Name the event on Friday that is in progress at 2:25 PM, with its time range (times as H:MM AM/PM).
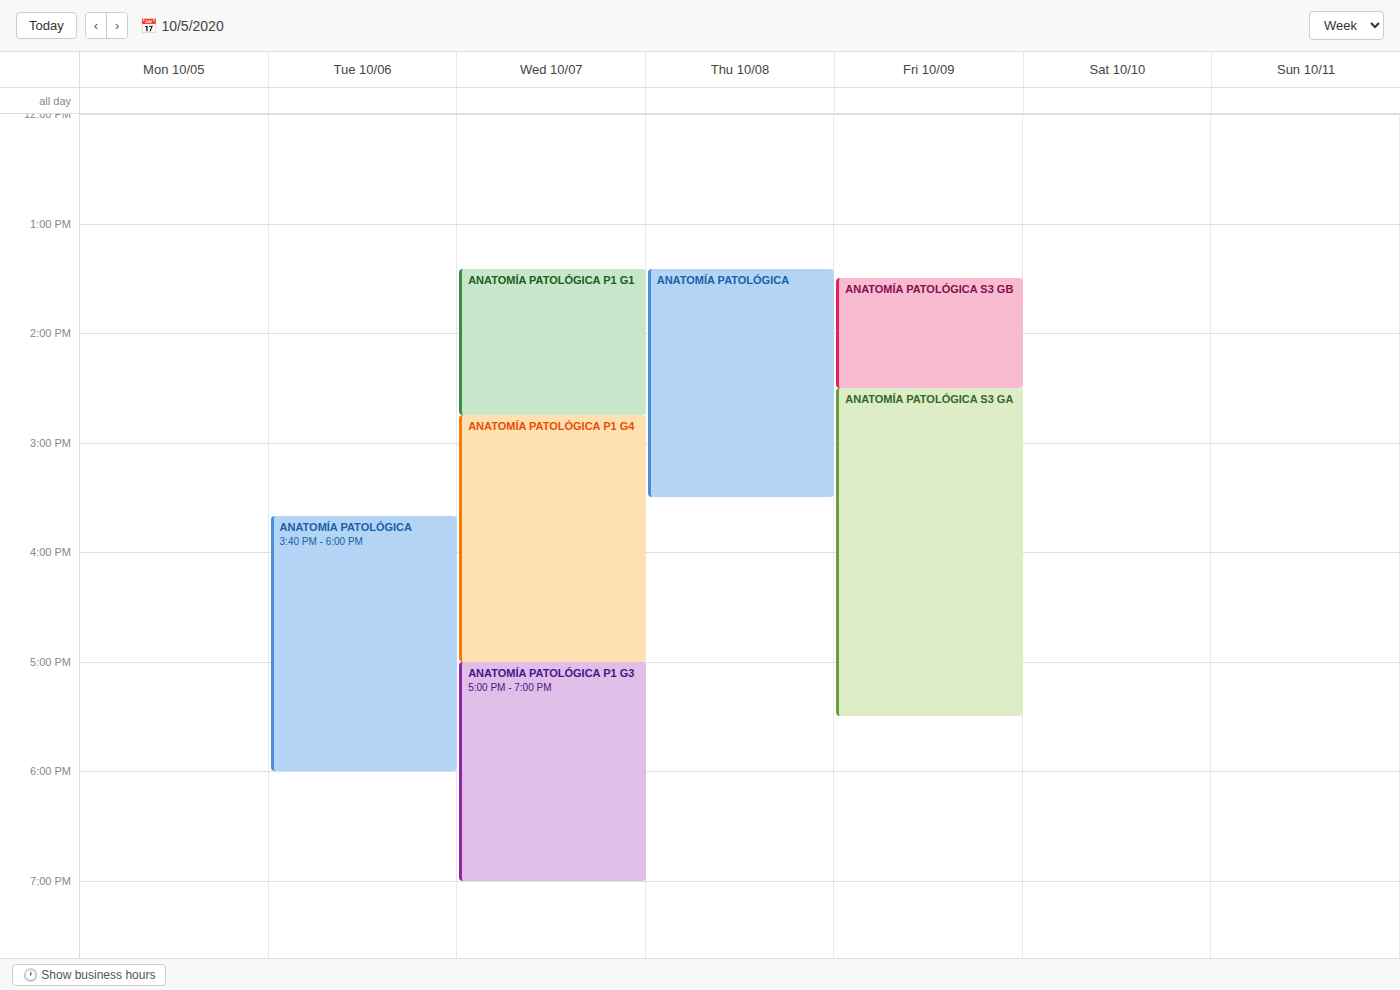
"Anatomía Patológica S3 GB", 1:30 PM to 2:30 PM